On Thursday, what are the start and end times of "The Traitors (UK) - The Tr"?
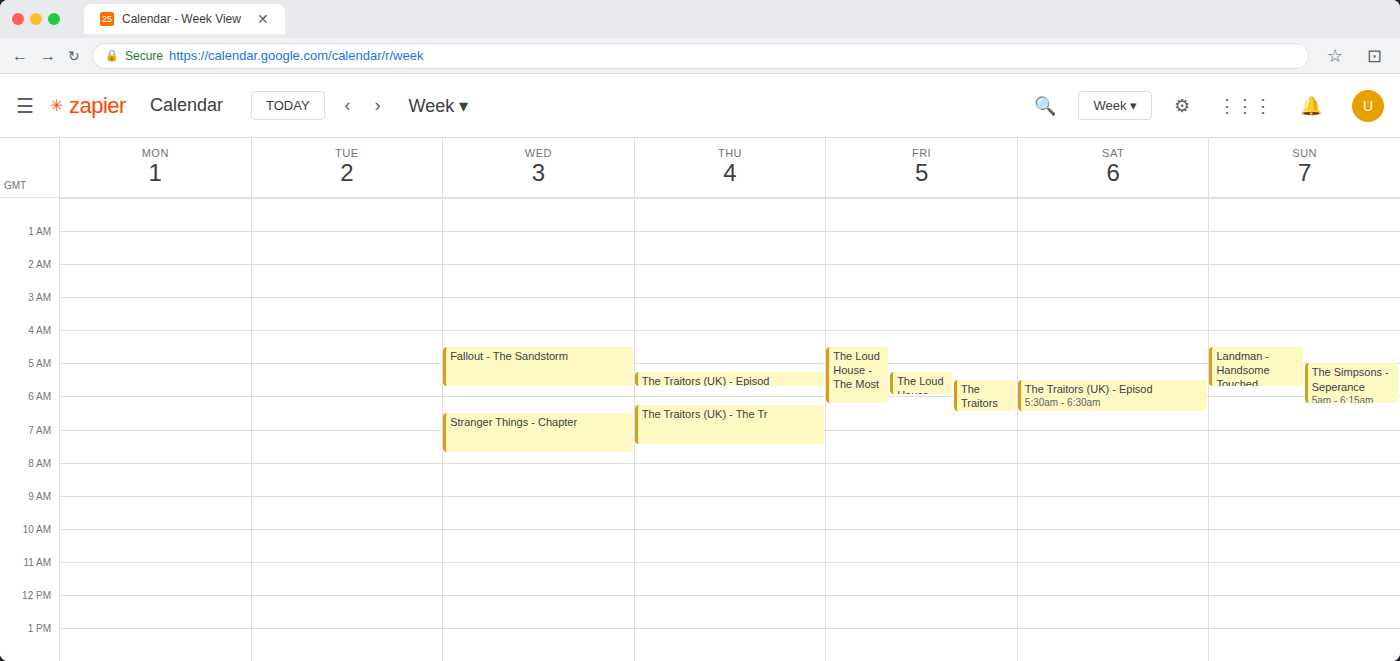
06:15 to 07:30